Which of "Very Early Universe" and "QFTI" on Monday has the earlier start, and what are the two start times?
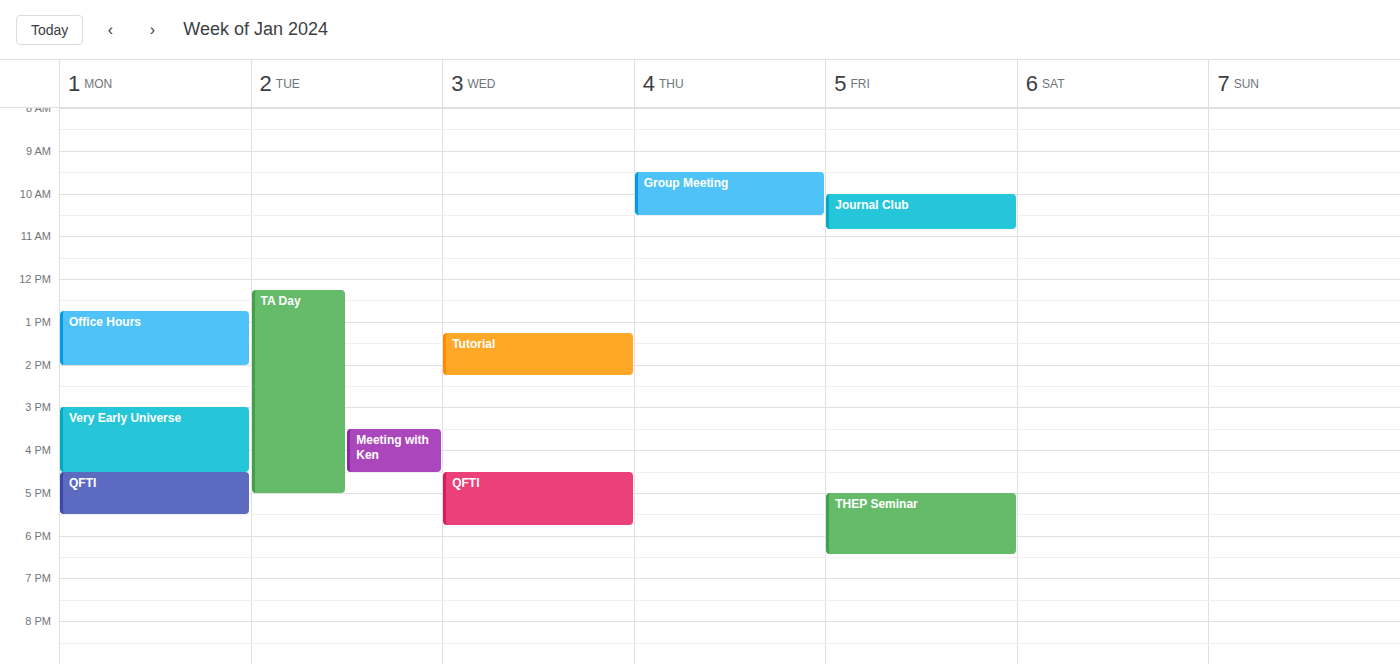
"Very Early Universe" 3:00 PM; "QFTI" 4:30 PM.